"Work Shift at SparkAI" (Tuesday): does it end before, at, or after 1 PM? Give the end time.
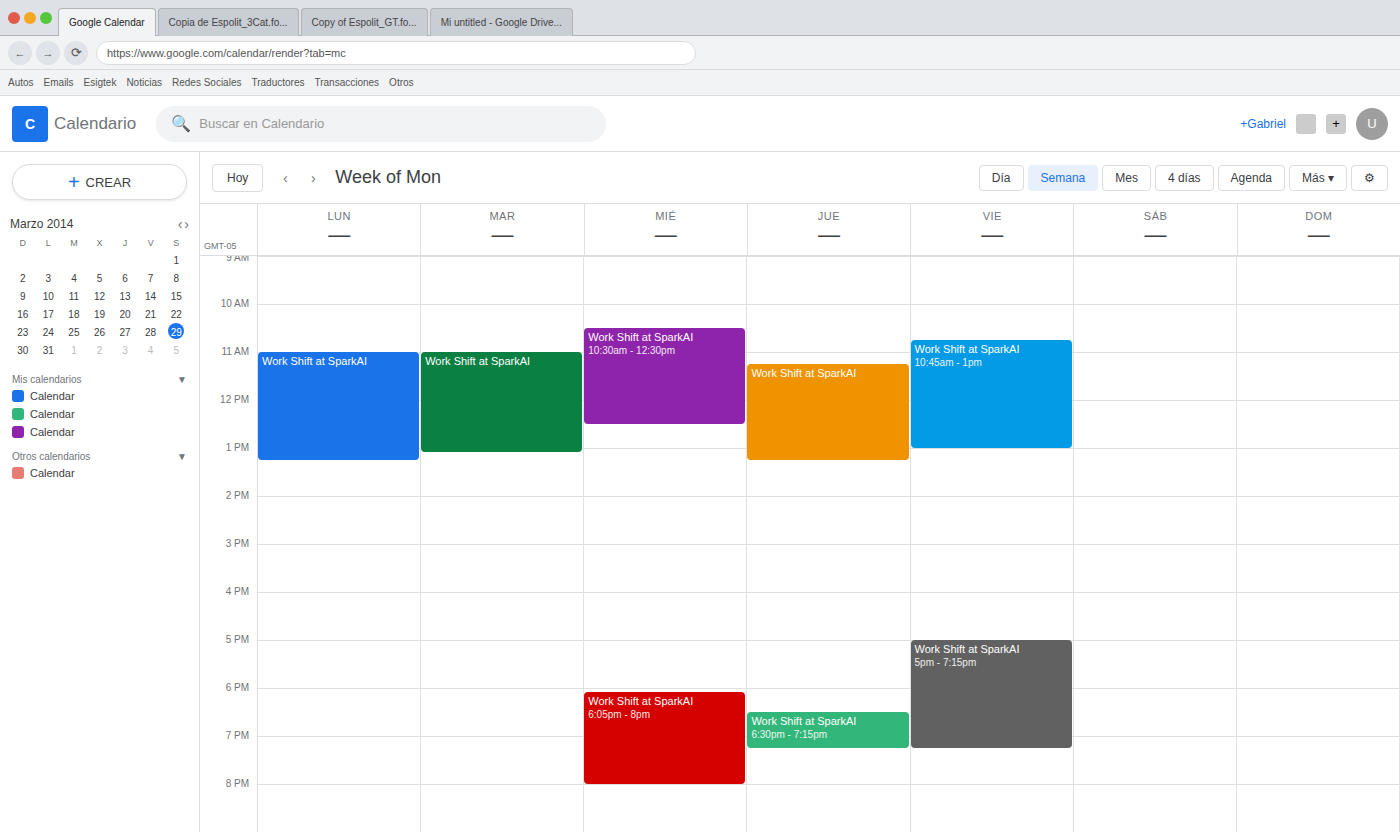
1:05 PM -- after 1 PM, 5 minutes below the 1 PM line.